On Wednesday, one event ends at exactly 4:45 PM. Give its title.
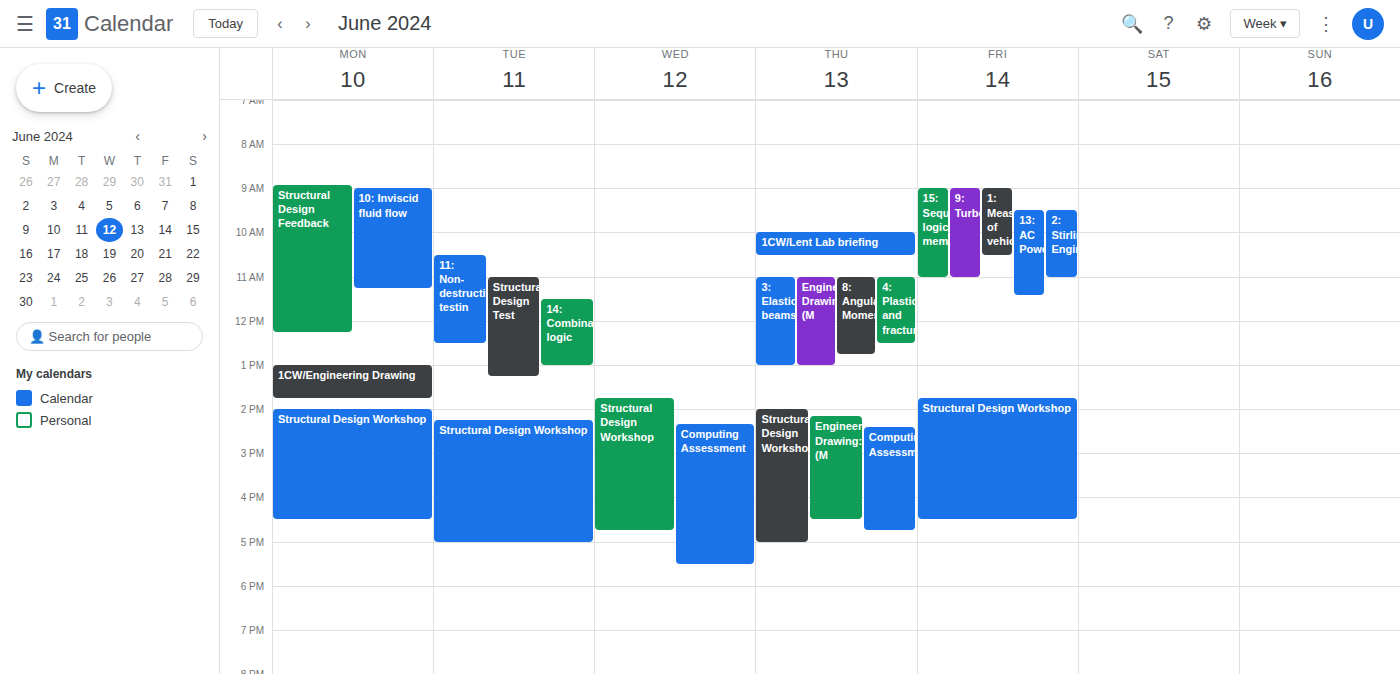
"Structural Design Workshop"